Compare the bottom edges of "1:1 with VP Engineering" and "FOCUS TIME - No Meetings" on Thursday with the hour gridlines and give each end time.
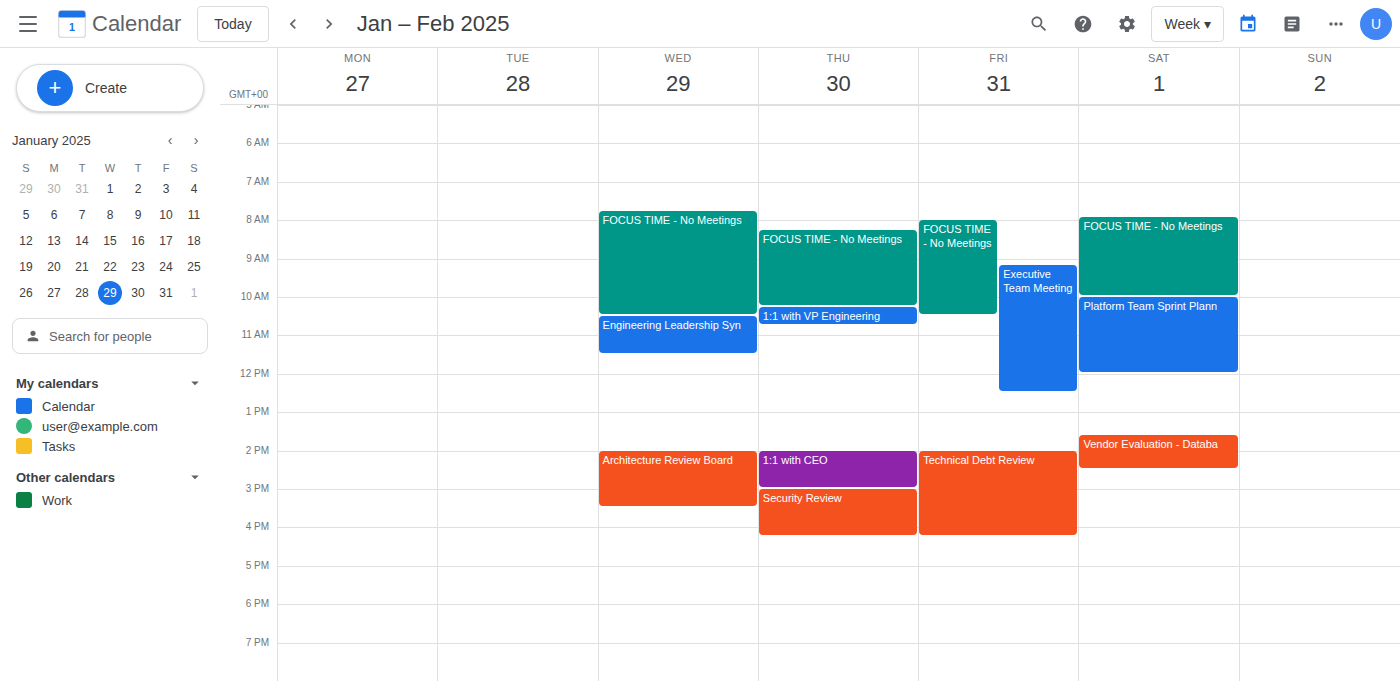
"1:1 with VP Engineering": 10:45, neither: three quarters of the way from the 10:00 line to the 11:00 line. "FOCUS TIME - No Meetings": 10:15, neither: a quarter of the way from the 10:00 line to the 11:00 line.